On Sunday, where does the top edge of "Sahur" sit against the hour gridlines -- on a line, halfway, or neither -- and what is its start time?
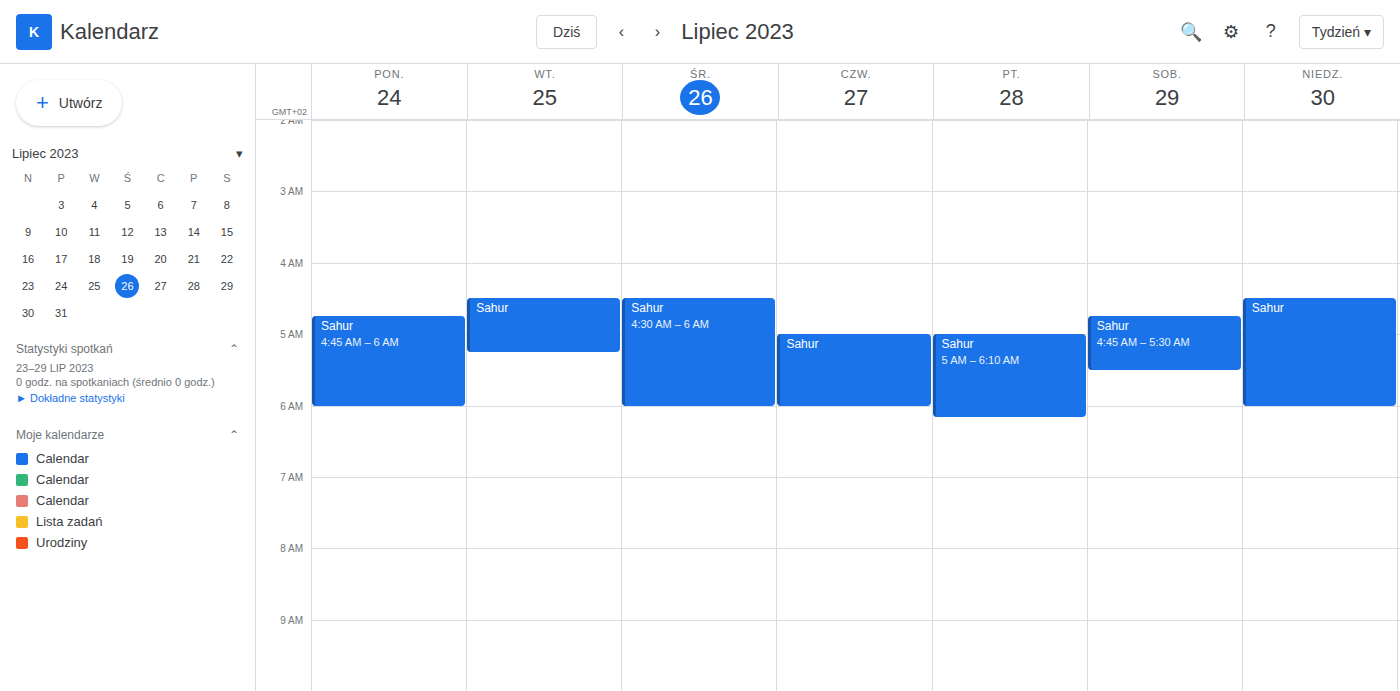
4:30 AM -- halfway between the 4 AM and 5 AM lines.